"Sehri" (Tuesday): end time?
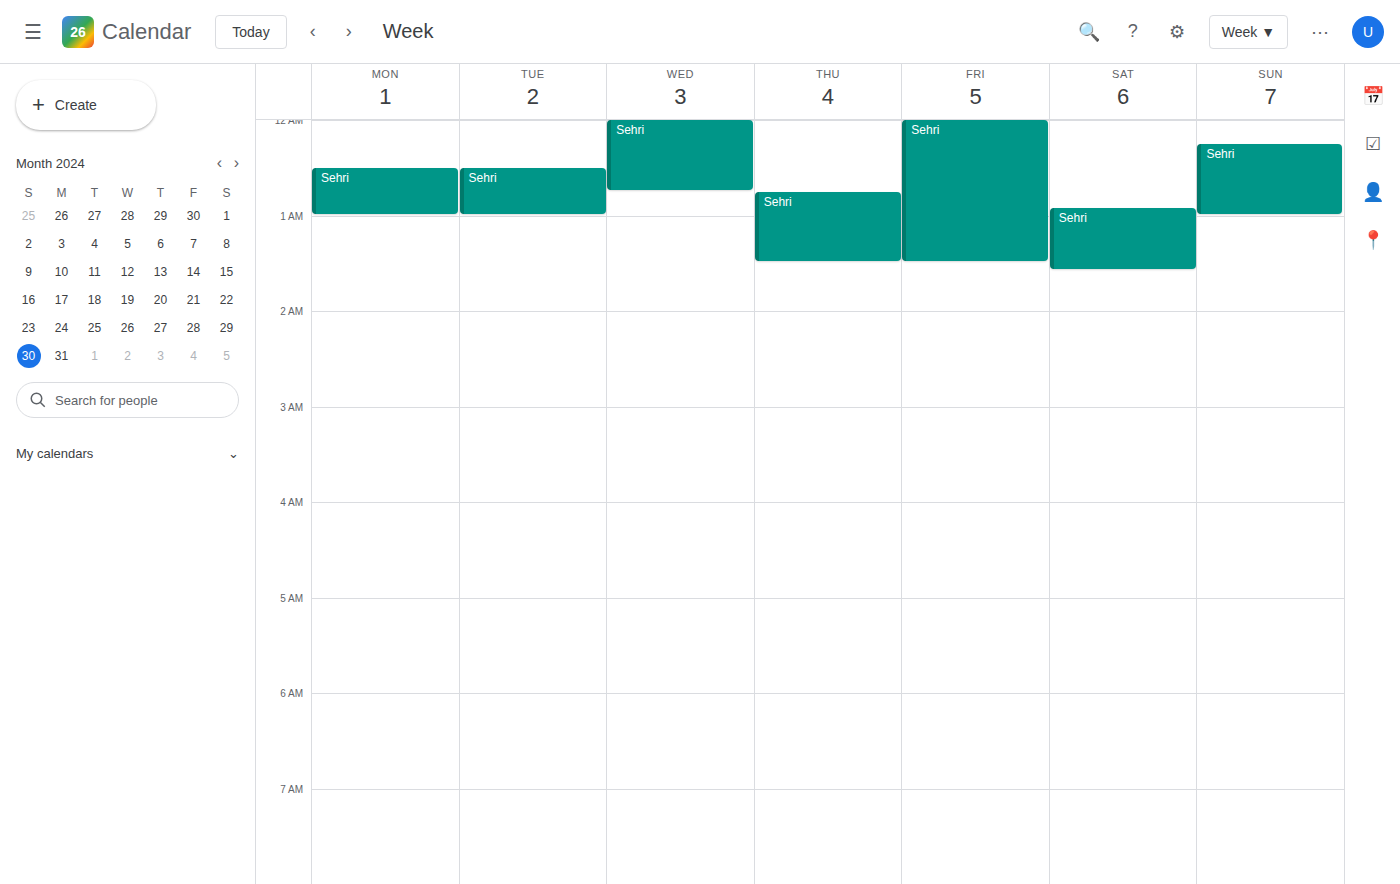
1:00 AM